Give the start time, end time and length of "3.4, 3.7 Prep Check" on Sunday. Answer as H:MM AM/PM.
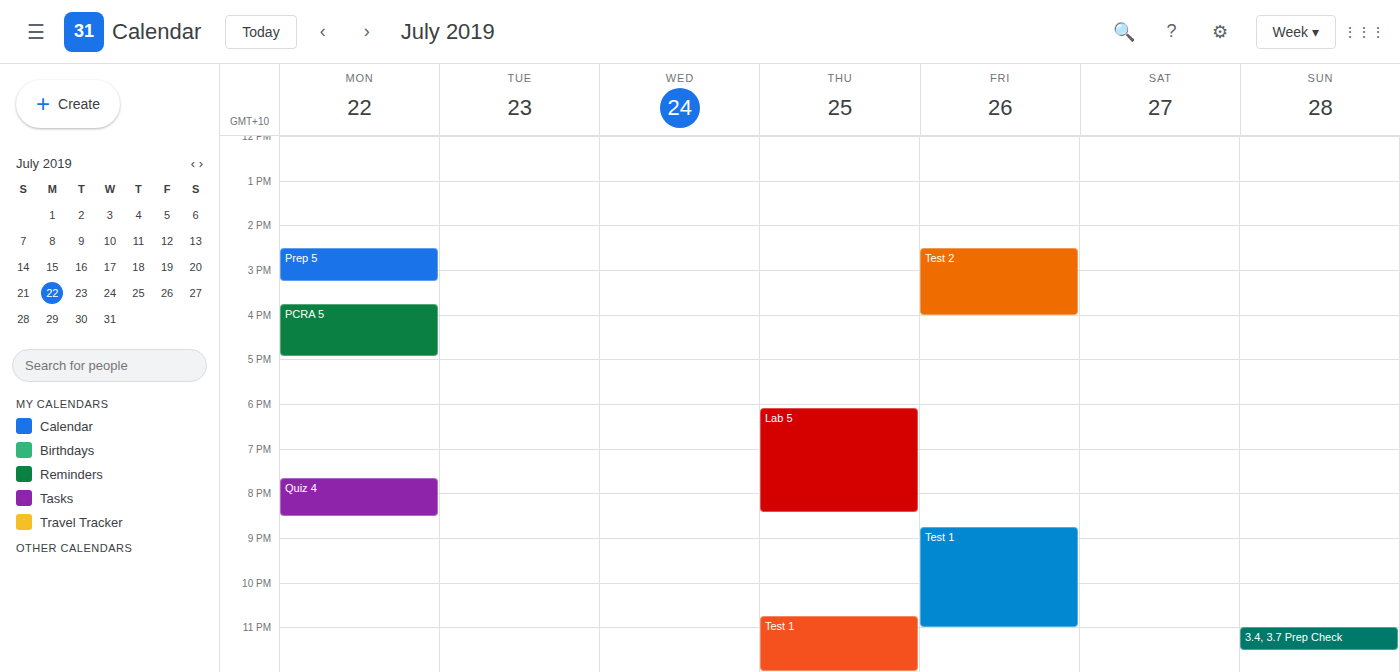
11:00 PM to 11:30 PM, 30 minutes